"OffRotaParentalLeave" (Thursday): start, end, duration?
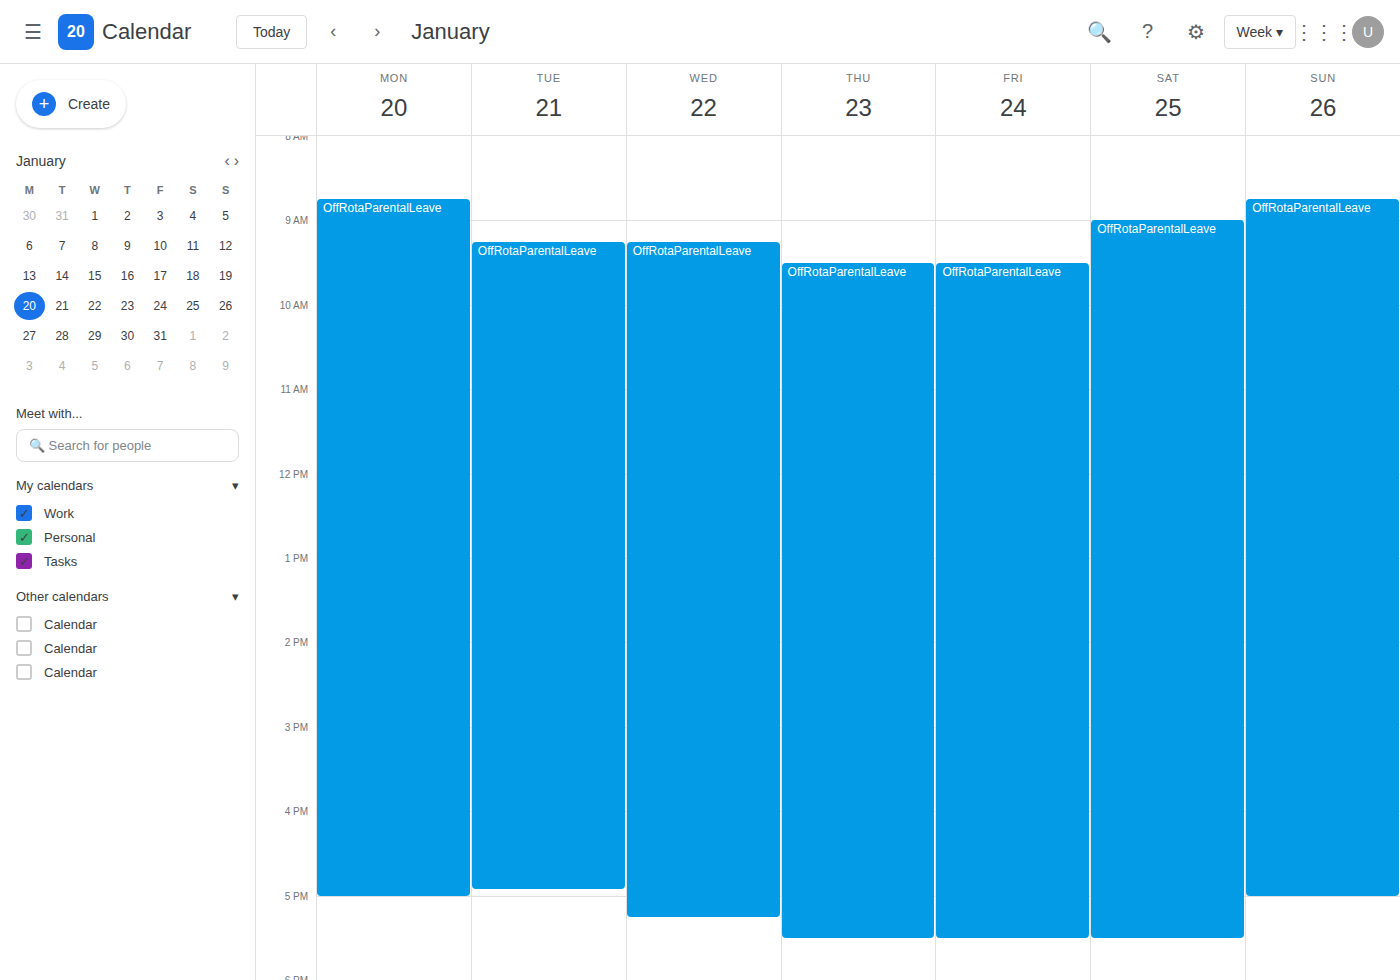
9:30 AM to 5:30 PM, 8 hours